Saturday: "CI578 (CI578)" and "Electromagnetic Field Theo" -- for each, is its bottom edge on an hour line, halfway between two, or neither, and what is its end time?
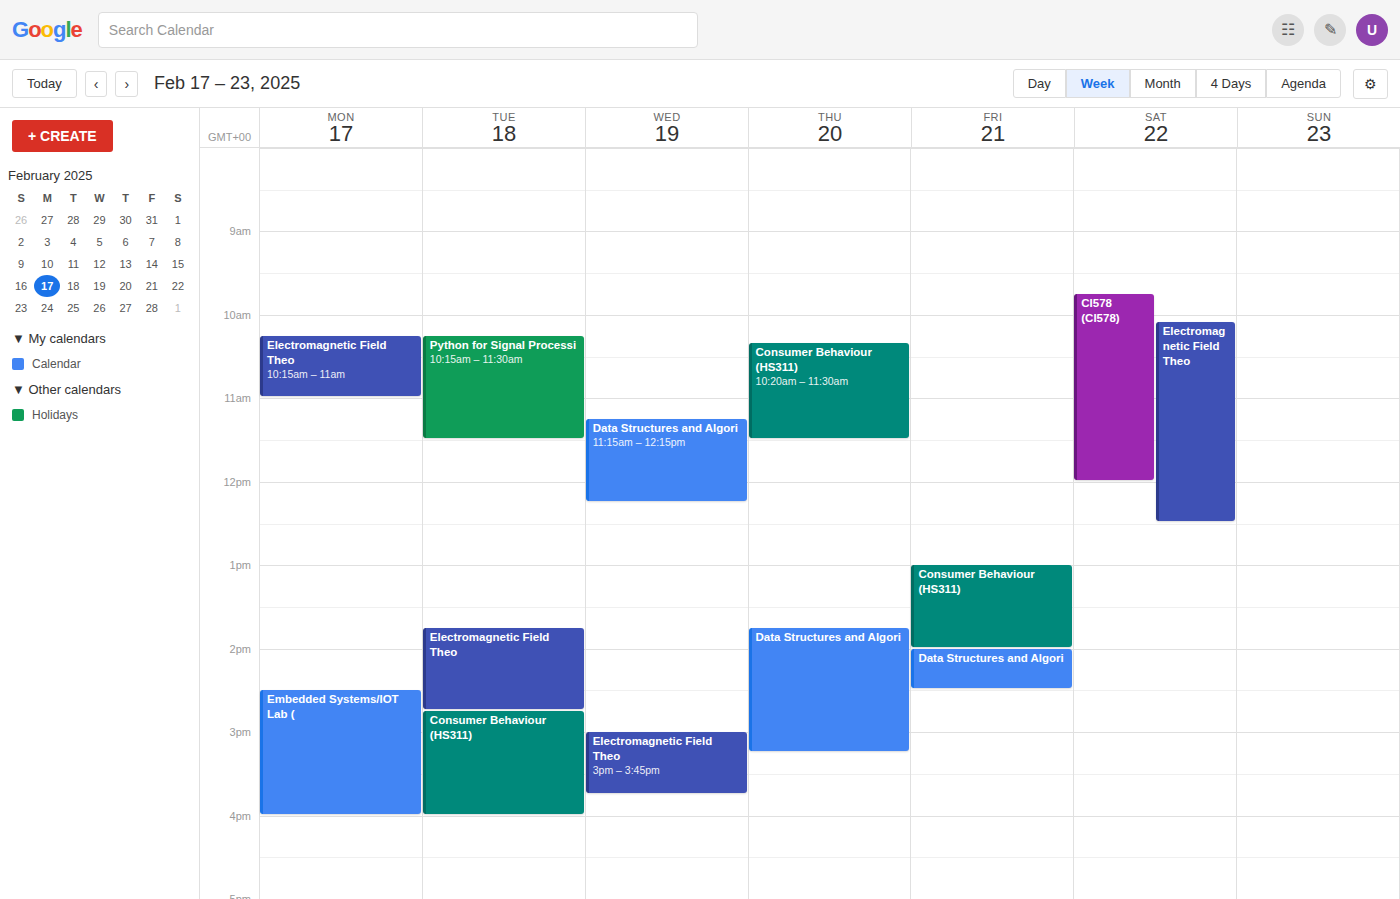
"CI578 (CI578)": 12:00 PM, exactly on the 12 PM line. "Electromagnetic Field Theo": 12:30 PM, halfway between the 12 PM and 1 PM lines.